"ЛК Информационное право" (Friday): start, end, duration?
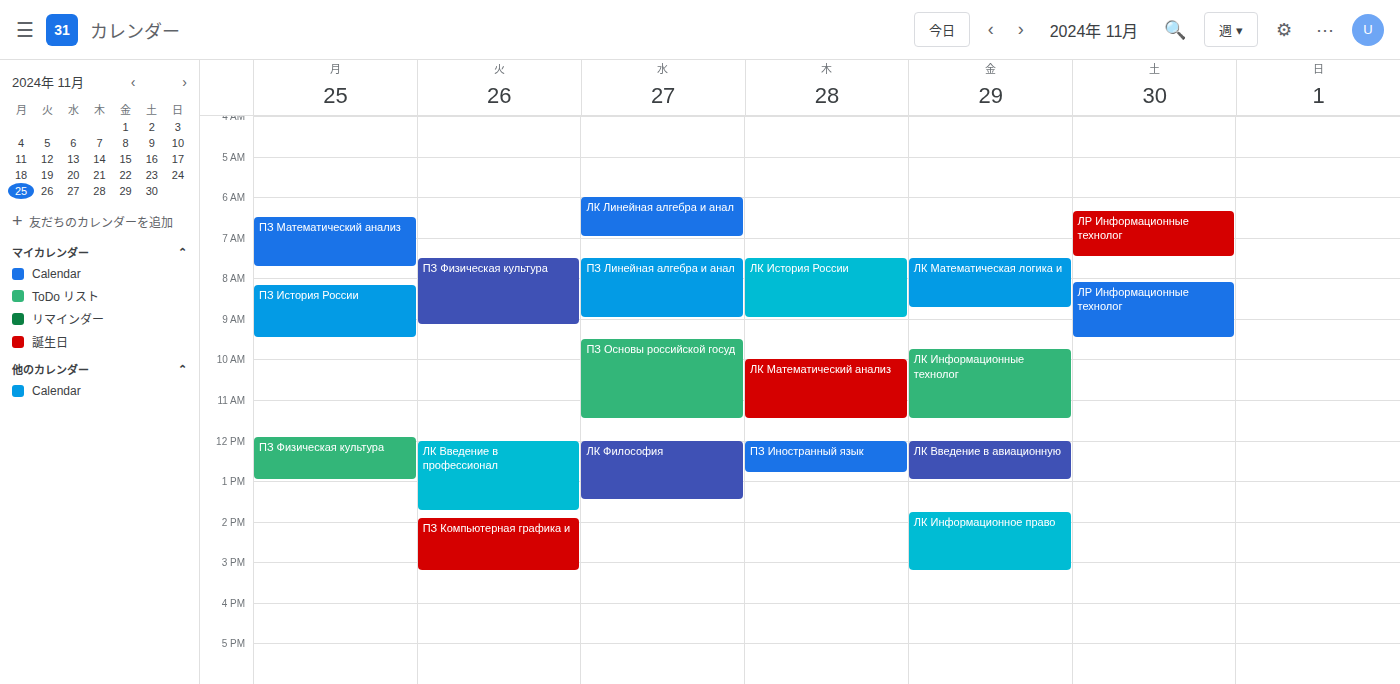
13:45 to 15:15, 1 hour 30 minutes